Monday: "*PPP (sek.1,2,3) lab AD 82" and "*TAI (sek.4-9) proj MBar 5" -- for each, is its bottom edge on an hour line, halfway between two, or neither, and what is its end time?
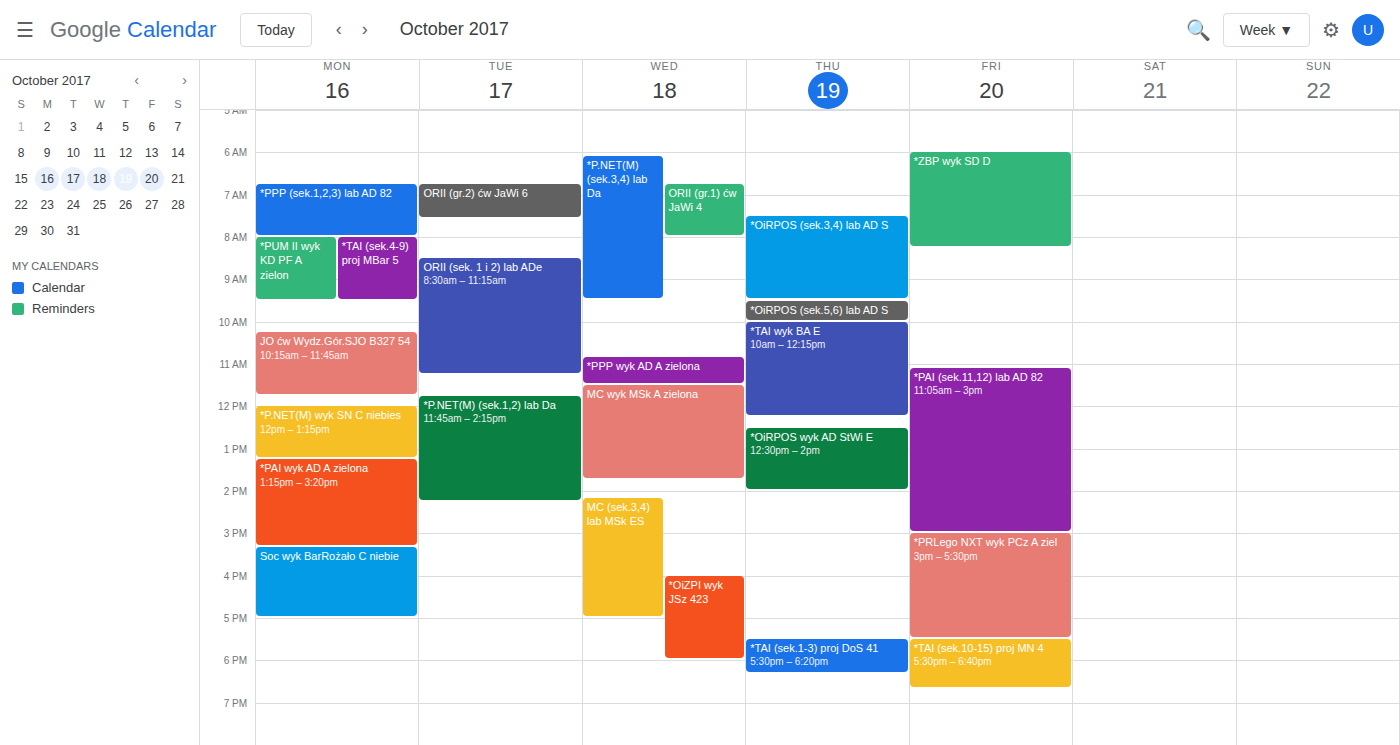
"*PPP (sek.1,2,3) lab AD 82": 8:00 AM, exactly on the 8 AM line. "*TAI (sek.4-9) proj MBar 5": 9:30 AM, halfway between the 9 AM and 10 AM lines.